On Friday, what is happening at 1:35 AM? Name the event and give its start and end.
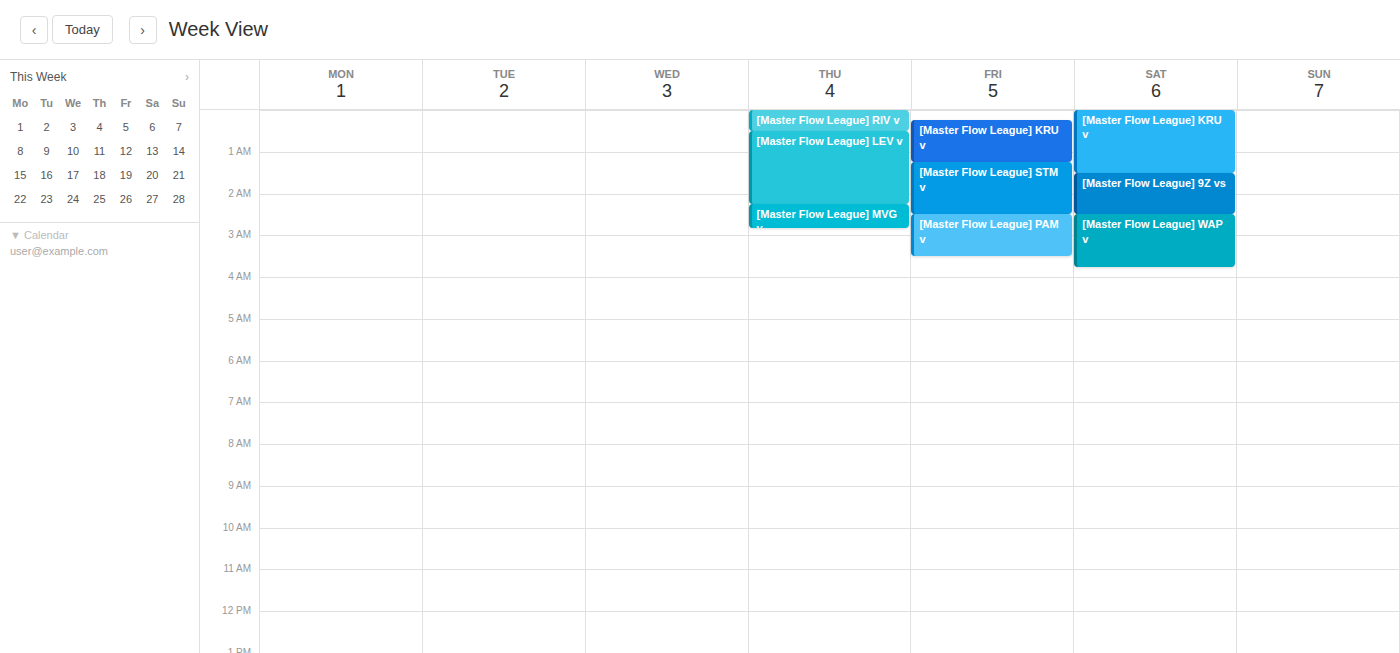
"[Master Flow League] STM v", 1:15 AM to 2:30 AM